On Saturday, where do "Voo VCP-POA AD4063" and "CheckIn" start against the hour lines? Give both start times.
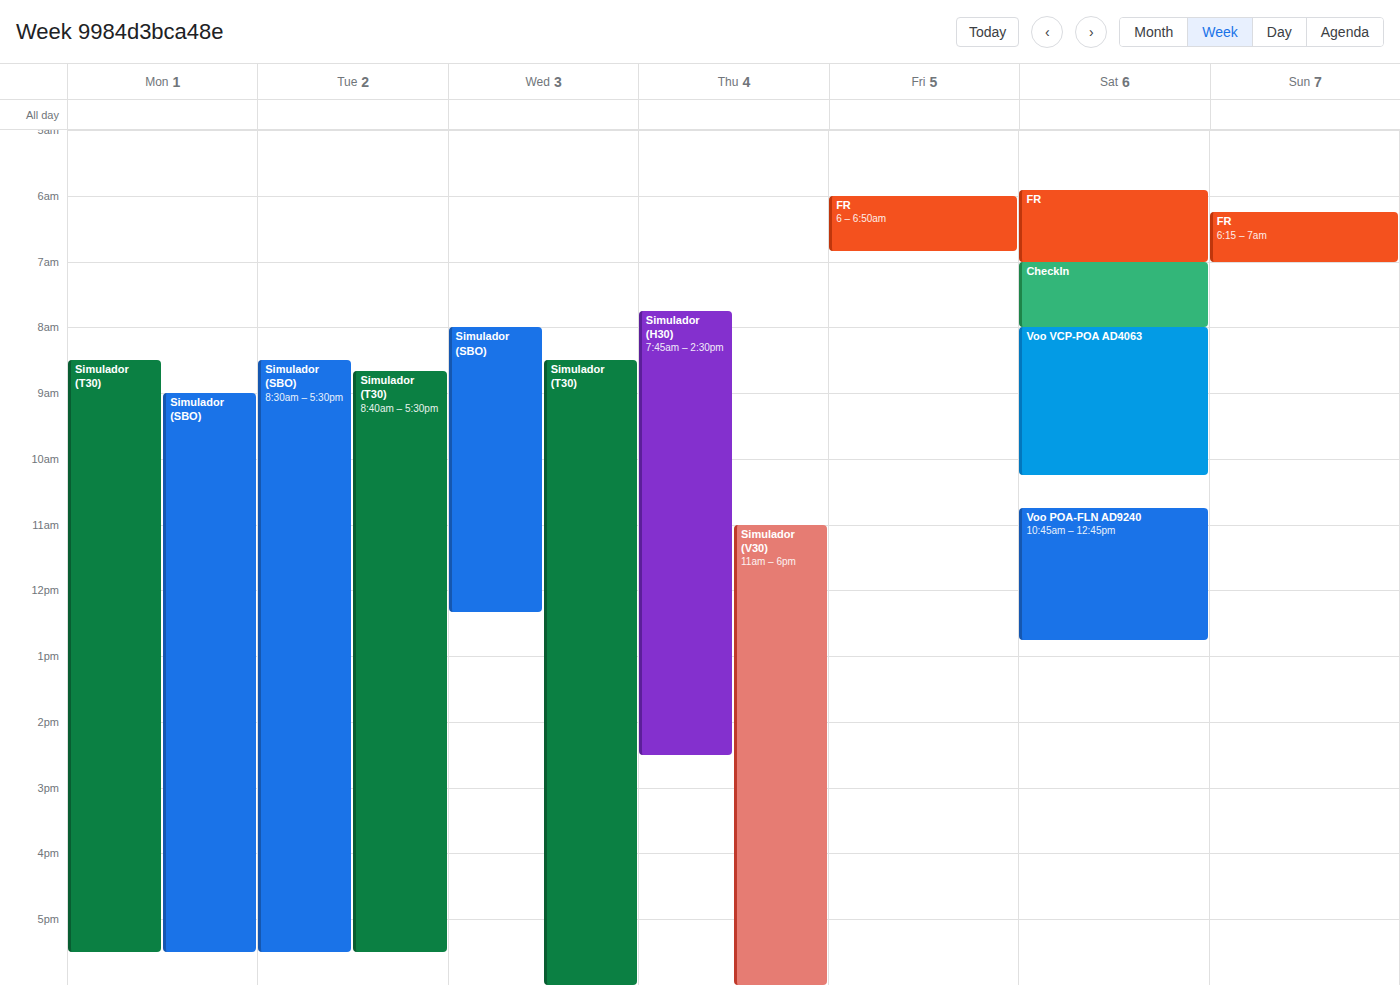
"Voo VCP-POA AD4063": 8:00 AM, exactly on the 8 AM line. "CheckIn": 7:00 AM, exactly on the 7 AM line.